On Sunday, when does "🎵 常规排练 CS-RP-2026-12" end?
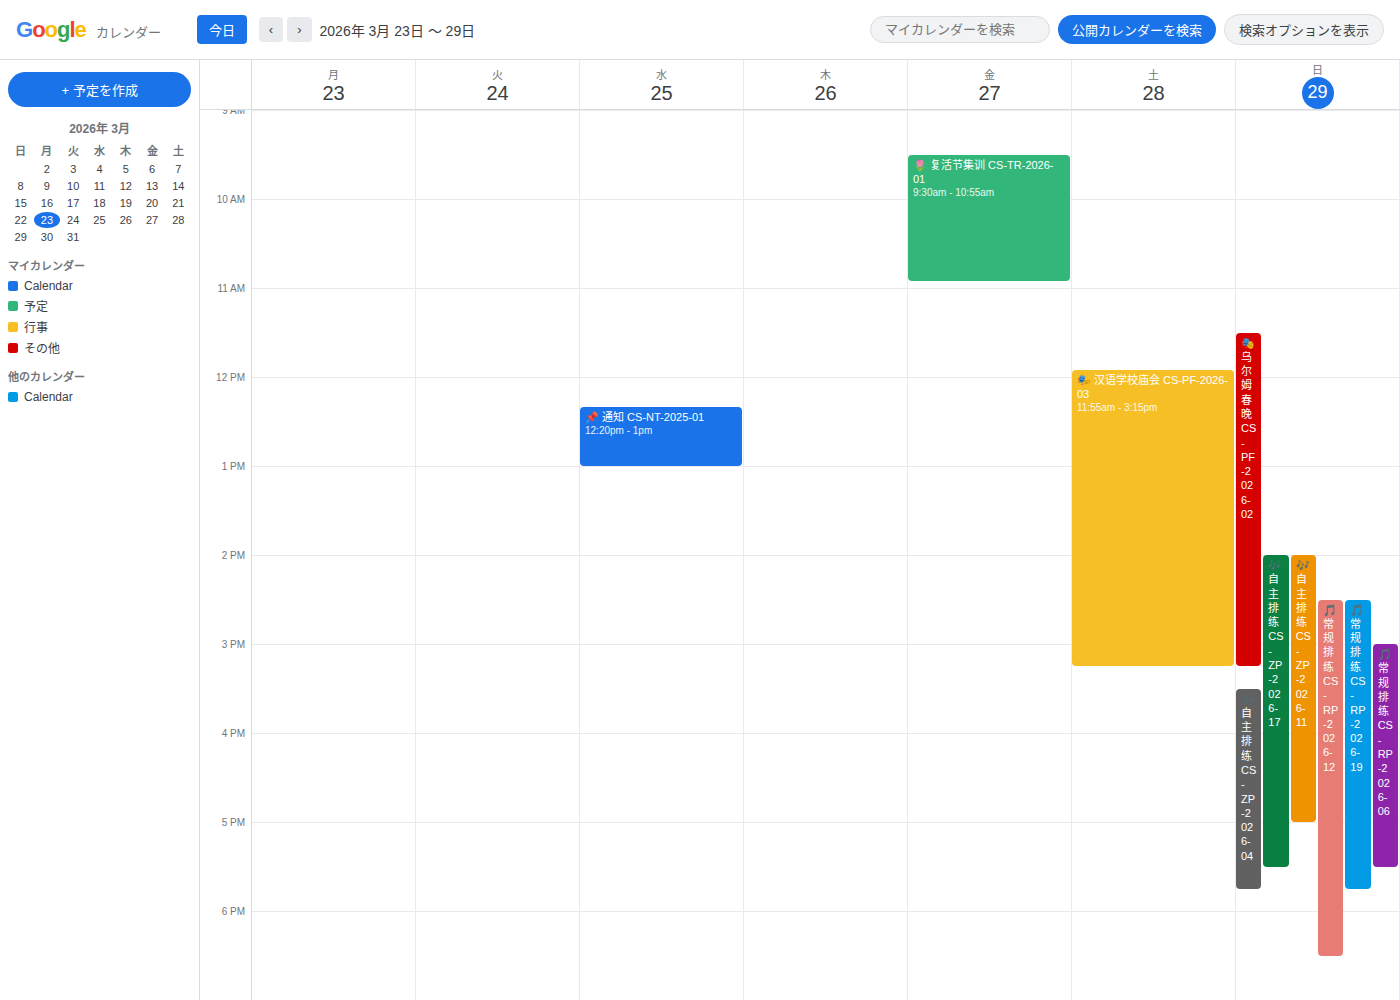
6:30 PM